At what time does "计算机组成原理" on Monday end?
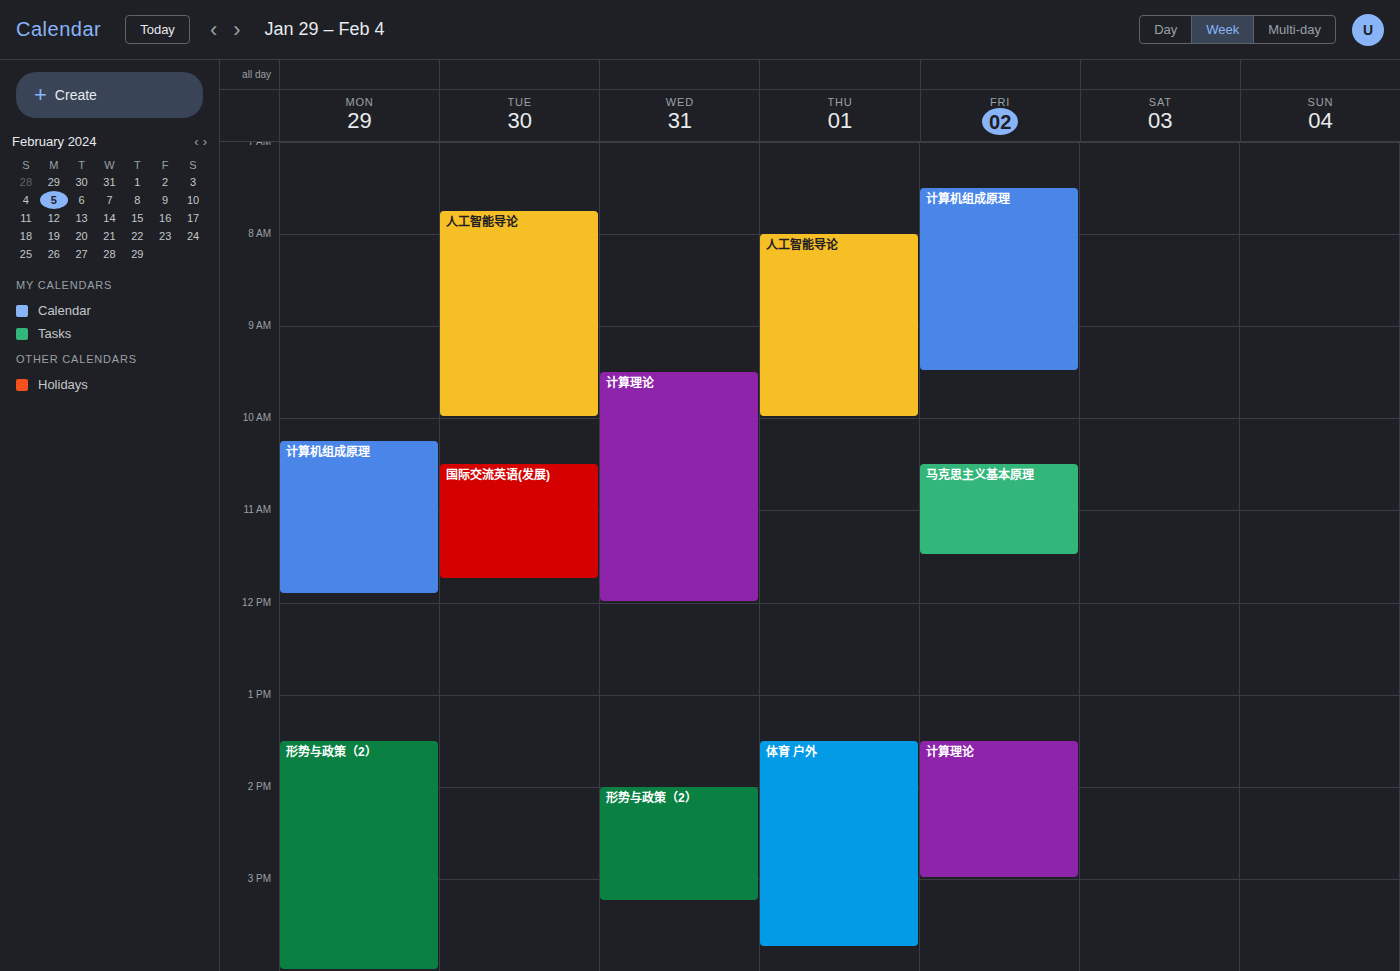
11:55 AM